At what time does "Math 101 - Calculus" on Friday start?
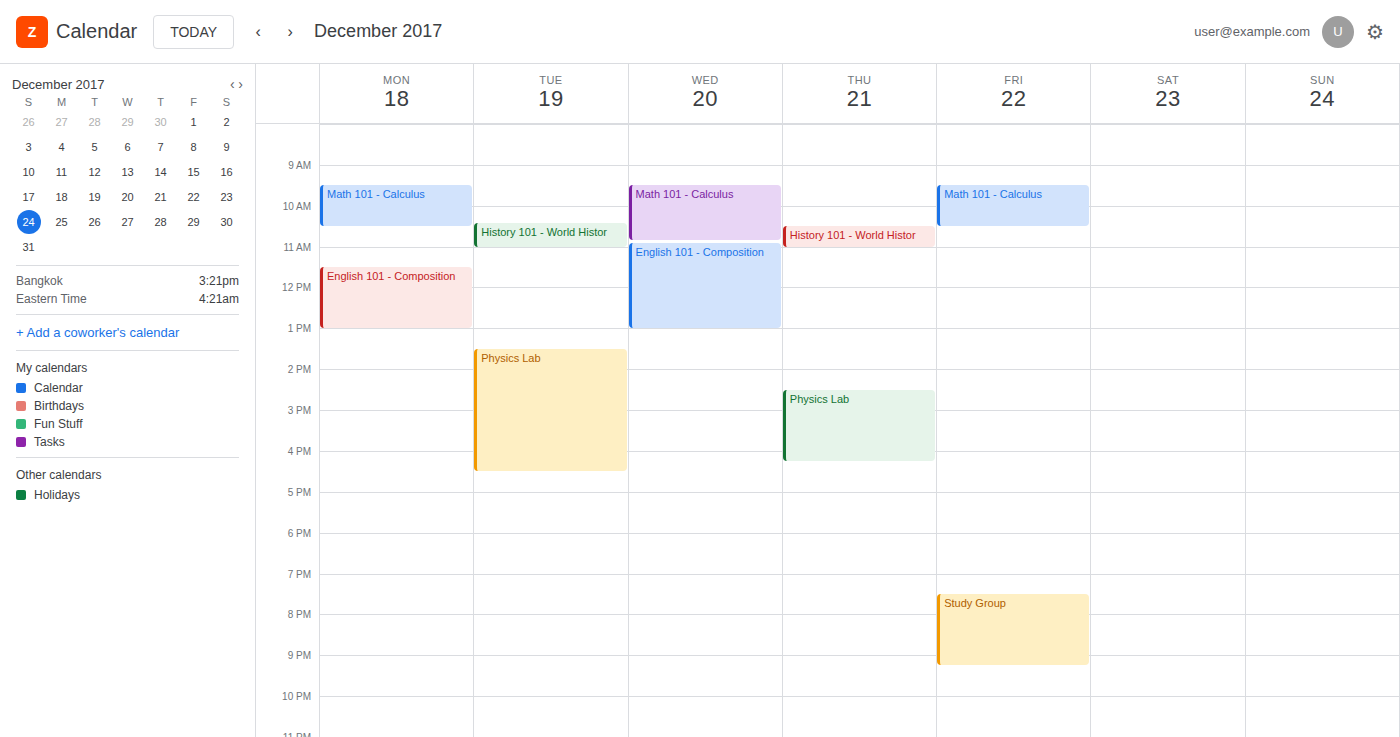
9:30 AM